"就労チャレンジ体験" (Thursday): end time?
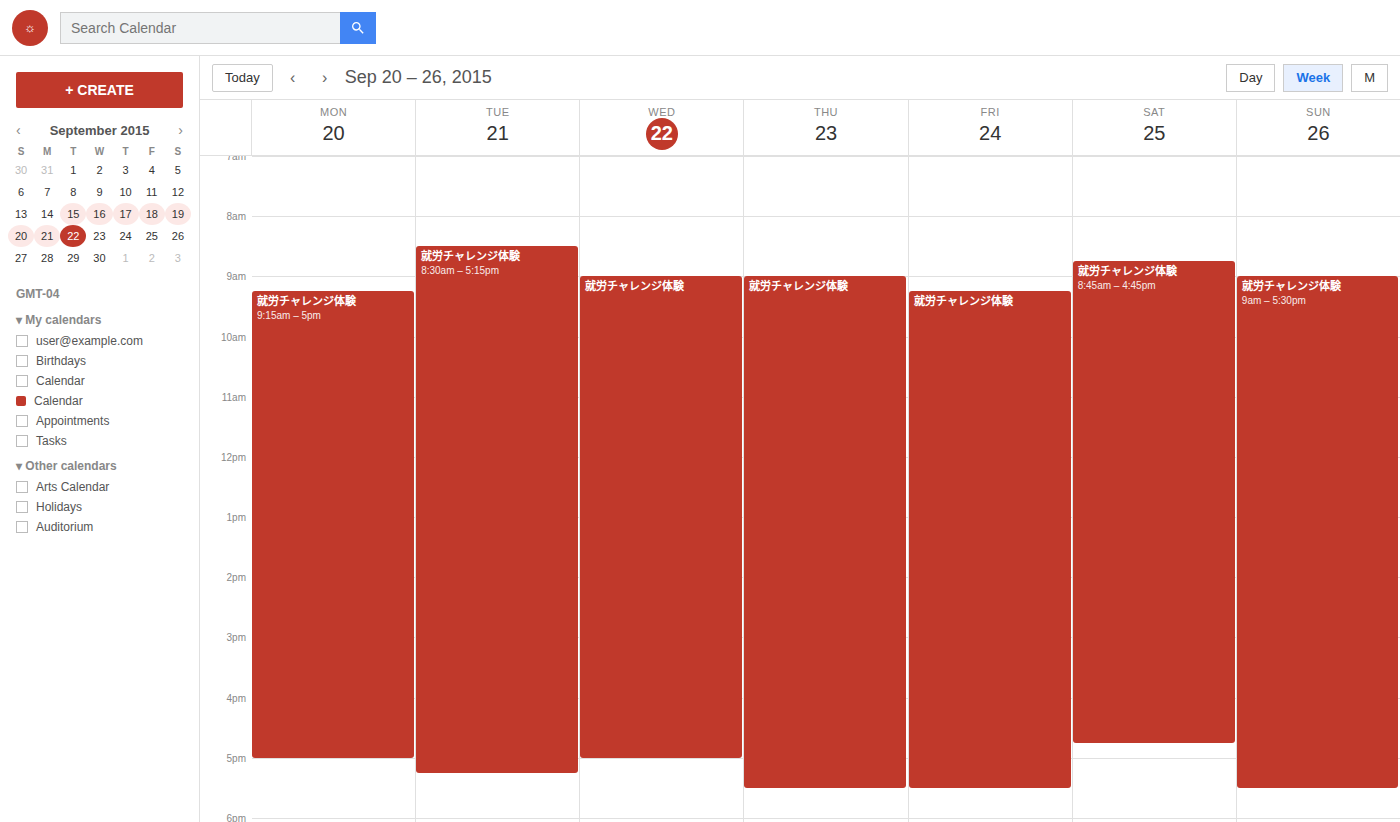
5:30 PM